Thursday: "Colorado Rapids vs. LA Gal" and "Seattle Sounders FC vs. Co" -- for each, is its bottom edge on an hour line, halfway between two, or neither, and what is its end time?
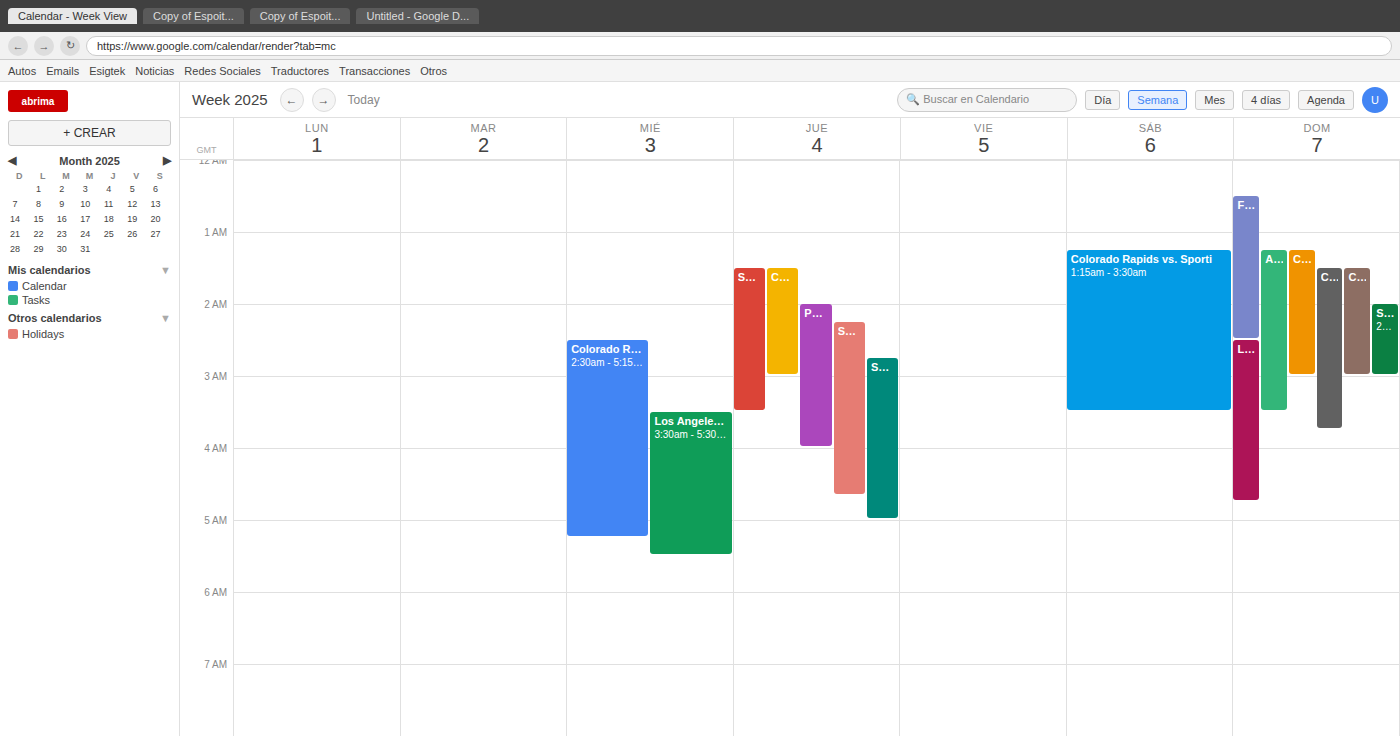
"Colorado Rapids vs. LA Gal": 3:00 AM, exactly on the 3 AM line. "Seattle Sounders FC vs. Co": 3:30 AM, halfway between the 3 AM and 4 AM lines.